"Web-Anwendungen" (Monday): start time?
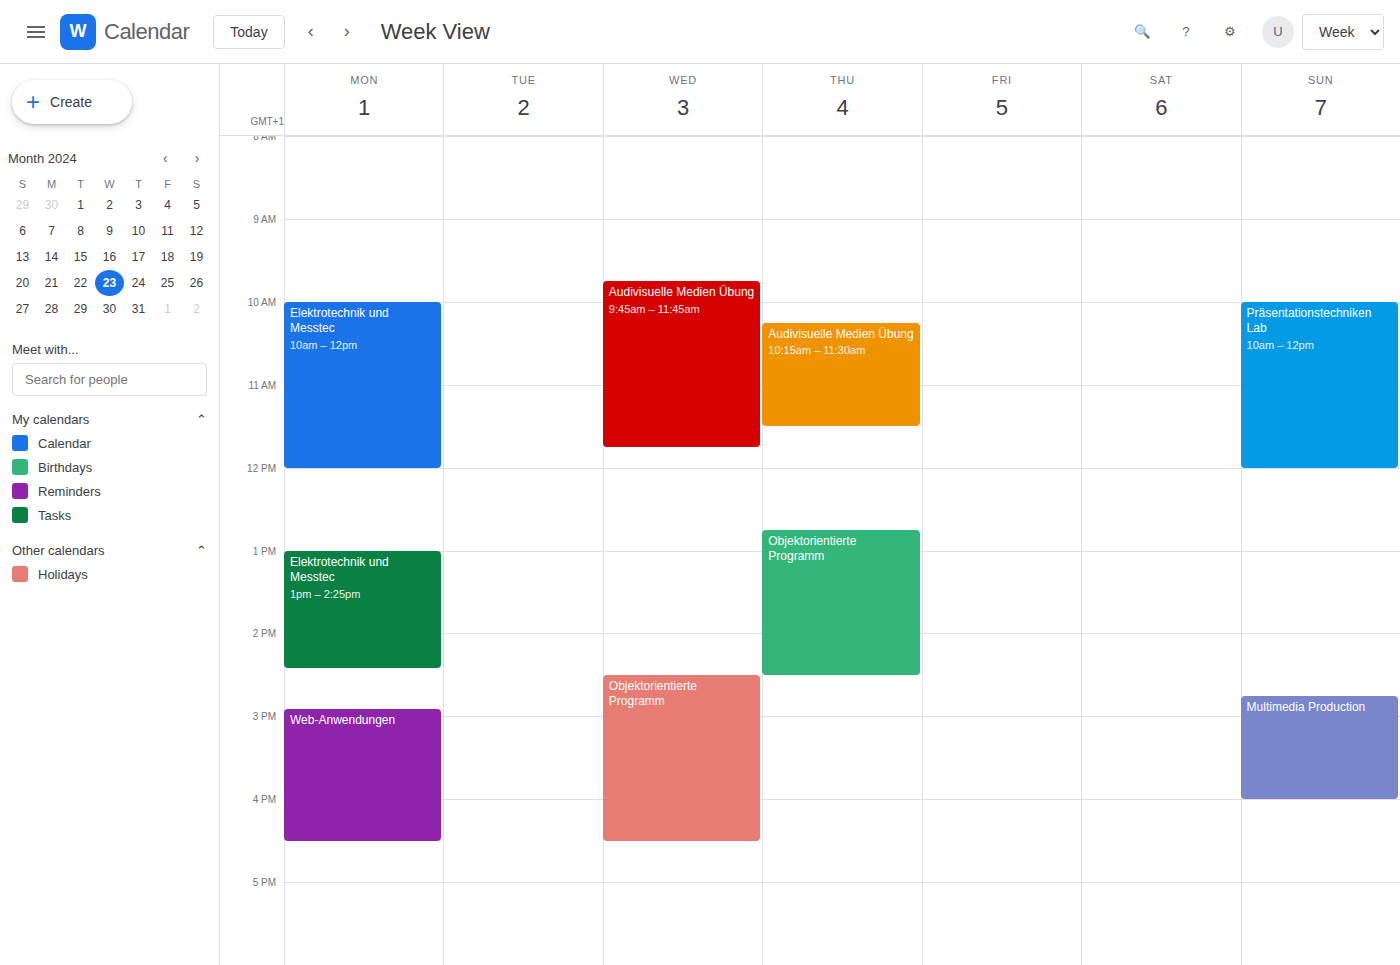
2:55 PM